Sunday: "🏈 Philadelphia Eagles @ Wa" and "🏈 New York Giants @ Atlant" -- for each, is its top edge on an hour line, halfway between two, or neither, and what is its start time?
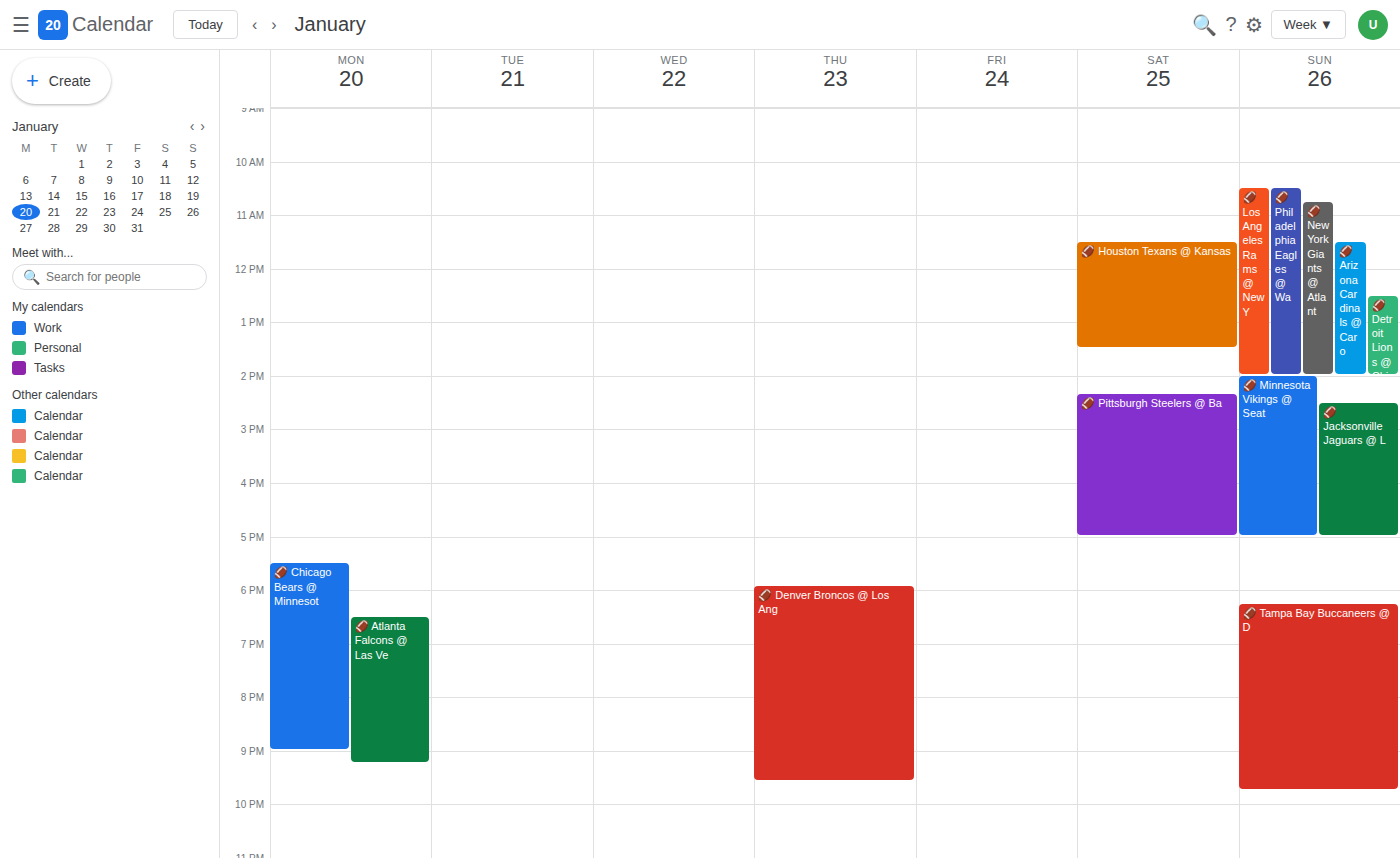
"🏈 Philadelphia Eagles @ Wa": 10:30, halfway between the 10:00 and 11:00 lines. "🏈 New York Giants @ Atlant": 10:45, neither: three quarters of the way from the 10:00 line to the 11:00 line.